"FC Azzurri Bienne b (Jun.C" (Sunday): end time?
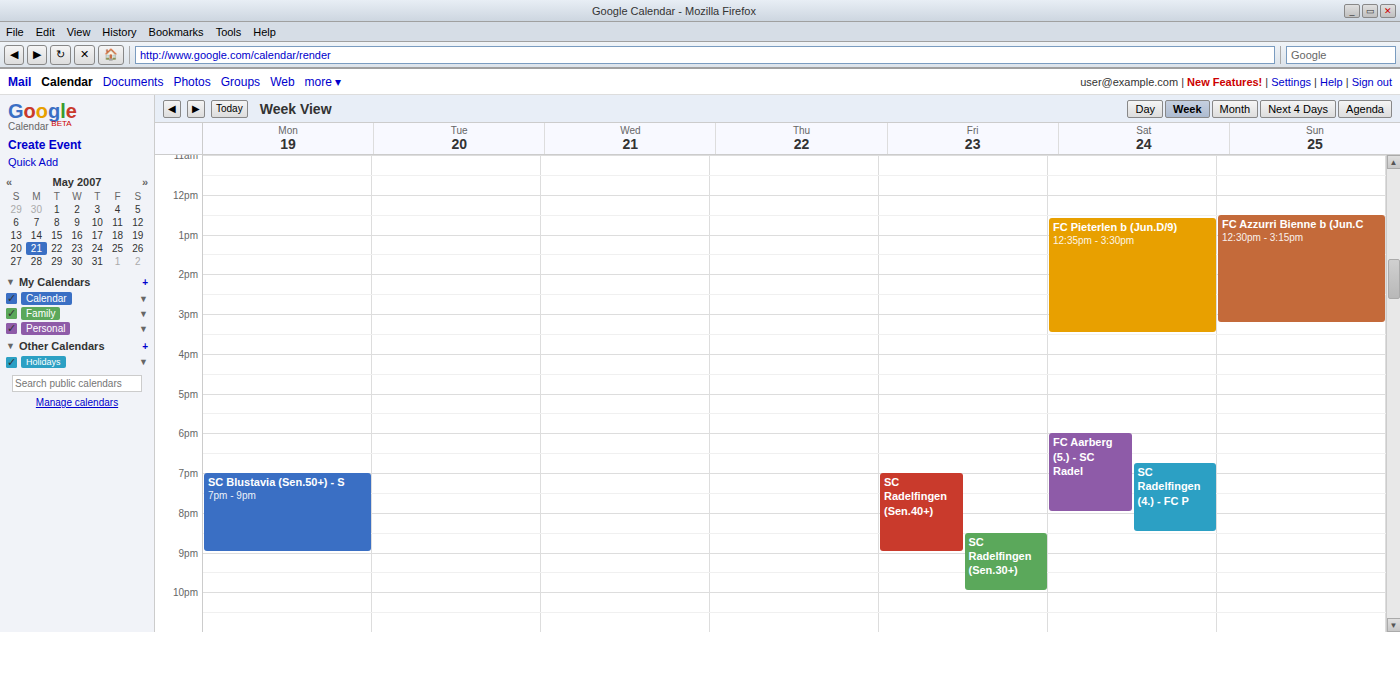
3:15 PM